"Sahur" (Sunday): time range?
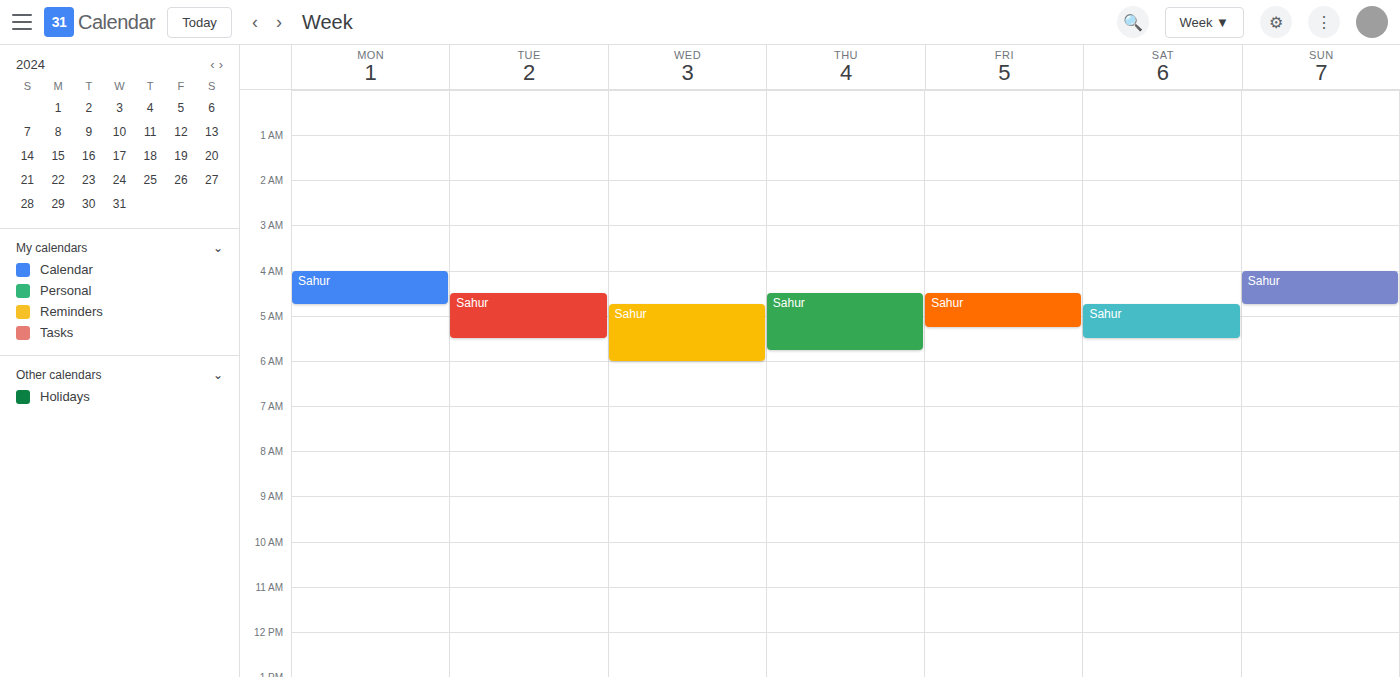
4:00 AM to 4:45 AM